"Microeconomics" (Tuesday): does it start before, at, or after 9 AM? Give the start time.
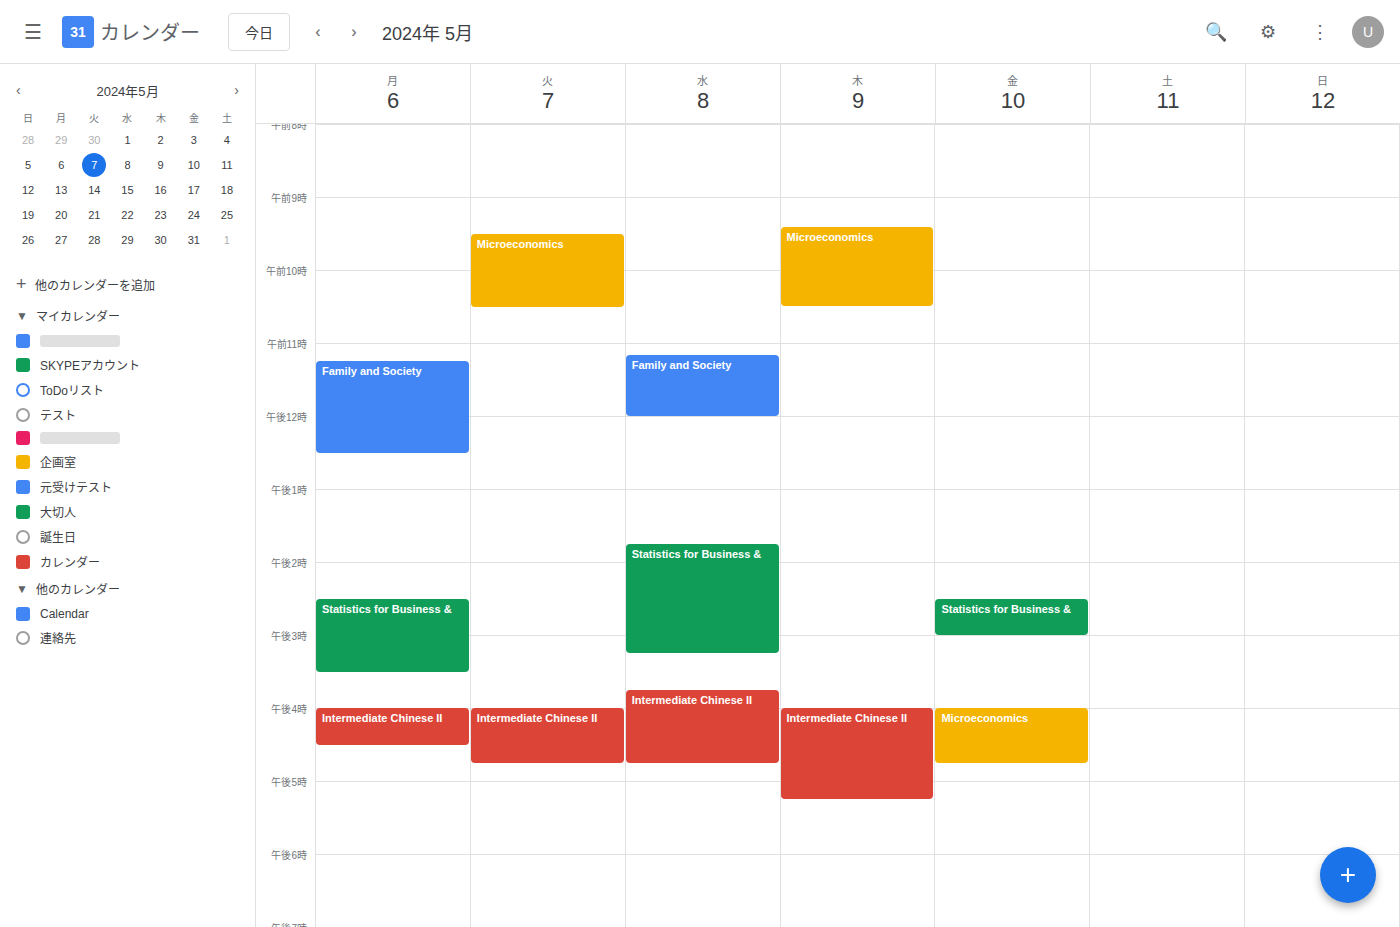
9:30 AM -- after 9 AM, 30 minutes below the 9 AM line.